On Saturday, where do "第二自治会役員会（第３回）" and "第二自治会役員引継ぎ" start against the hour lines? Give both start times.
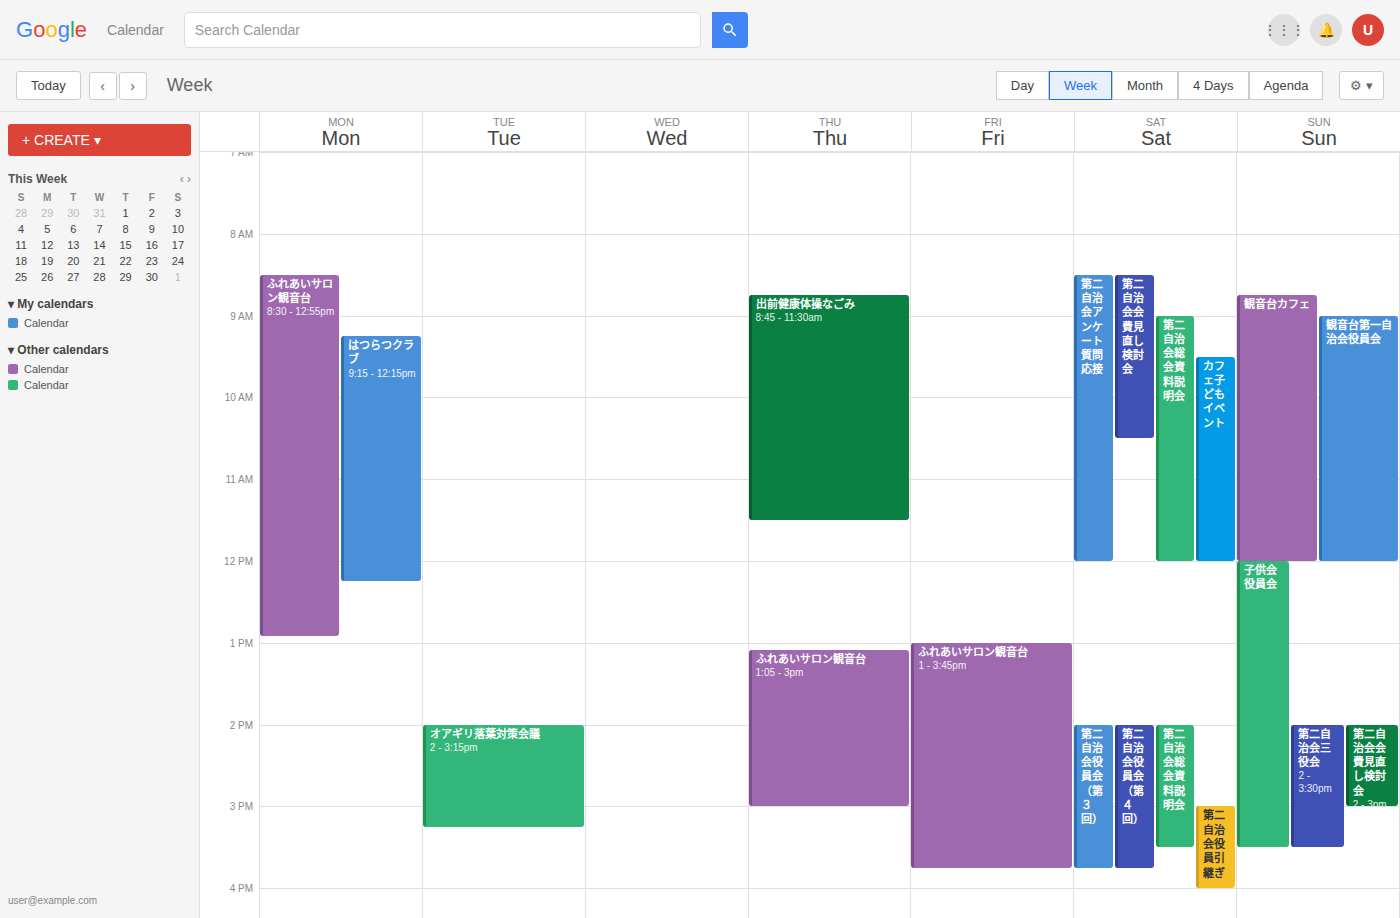
"第二自治会役員会（第３回）": 2:00 PM, exactly on the 2 PM line. "第二自治会役員引継ぎ": 3:00 PM, exactly on the 3 PM line.